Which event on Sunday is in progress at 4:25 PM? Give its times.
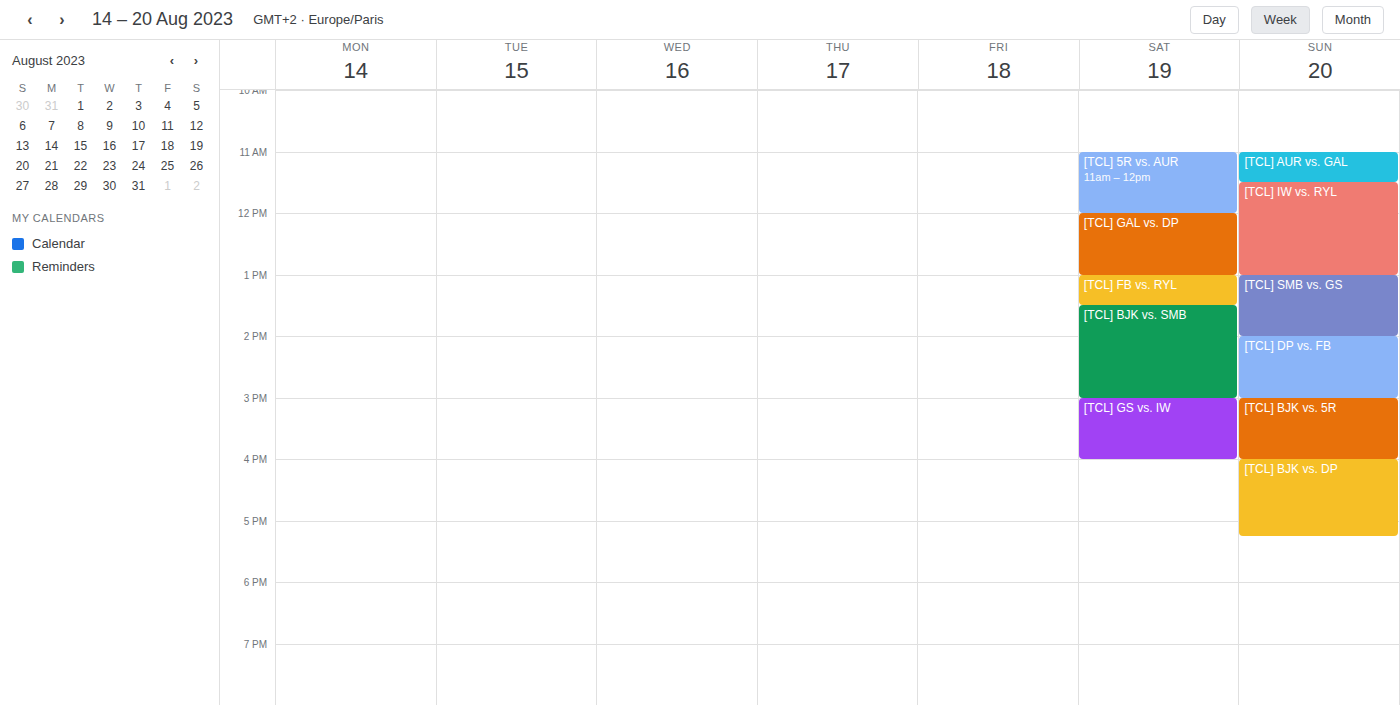
"[TCL] BJK vs. DP", 4:00 PM to 5:15 PM